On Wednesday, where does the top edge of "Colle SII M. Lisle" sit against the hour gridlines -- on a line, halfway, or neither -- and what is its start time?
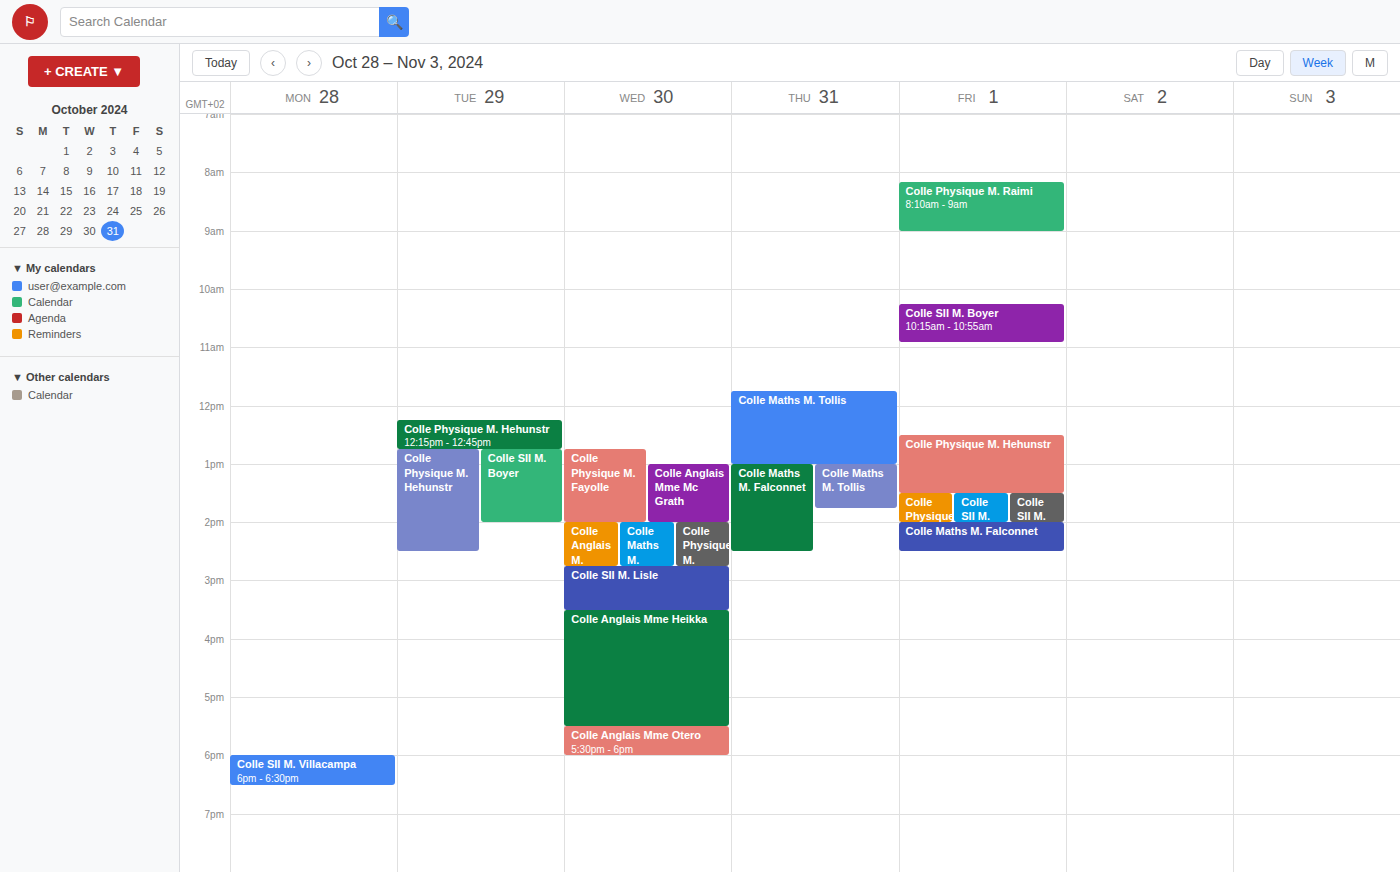
2:45 PM -- neither: three quarters of the way from the 2 PM line to the 3 PM line.